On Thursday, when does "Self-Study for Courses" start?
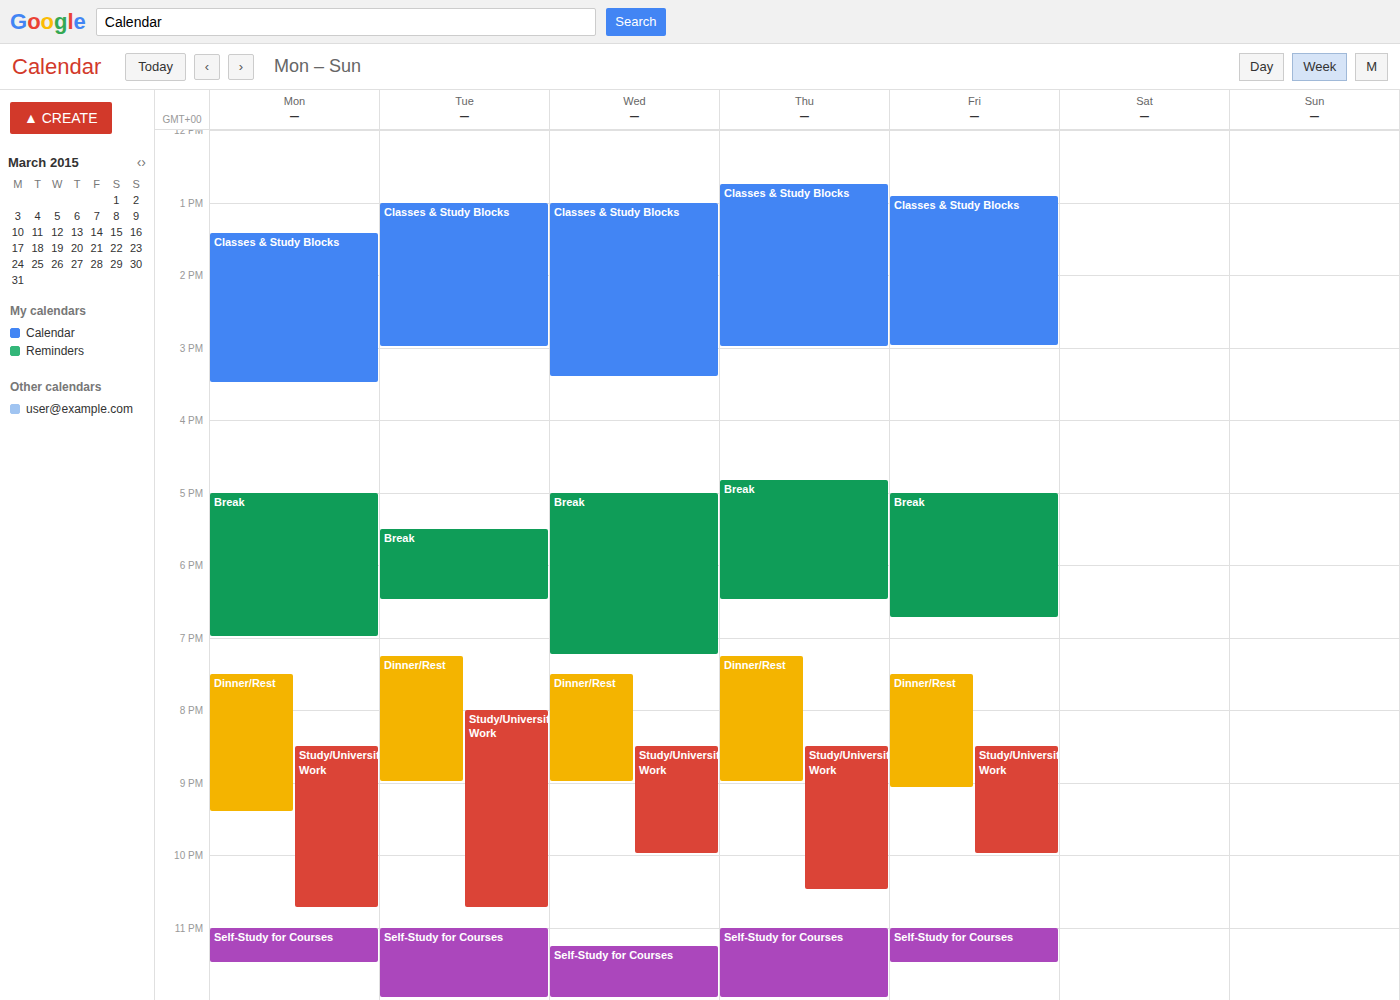
11:00 PM